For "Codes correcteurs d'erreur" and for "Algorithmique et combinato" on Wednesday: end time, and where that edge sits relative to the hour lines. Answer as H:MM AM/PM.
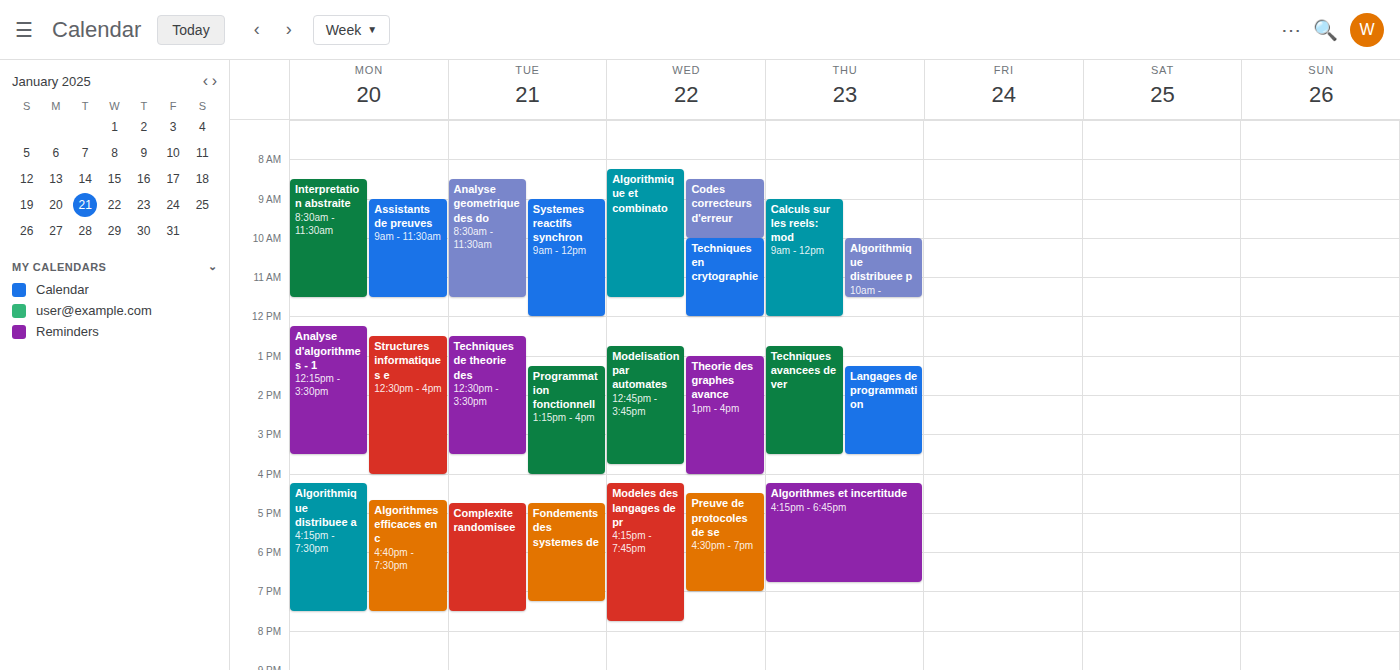
"Codes correcteurs d'erreur": 10:00 AM, exactly on the 10 AM line. "Algorithmique et combinato": 11:30 AM, halfway between the 11 AM and 12 PM lines.